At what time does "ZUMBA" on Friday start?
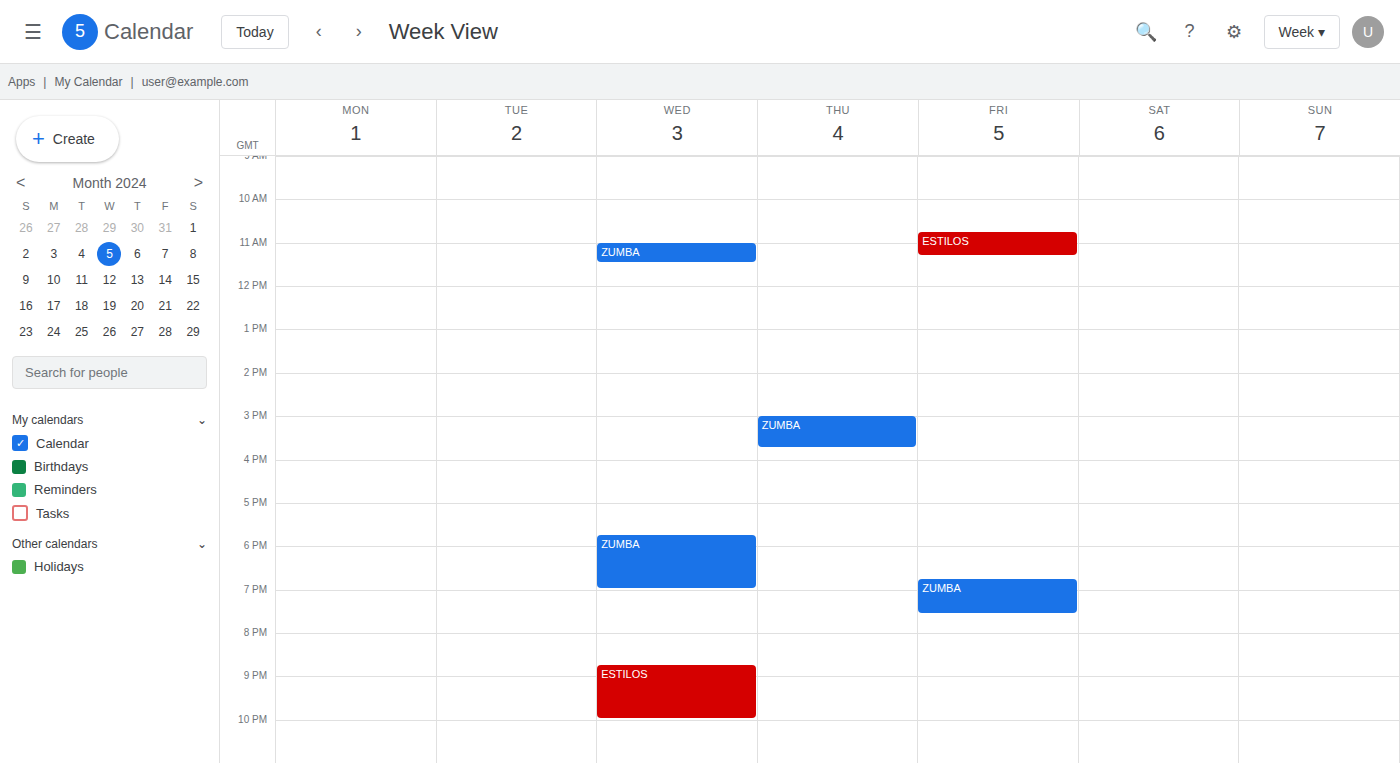
18:45